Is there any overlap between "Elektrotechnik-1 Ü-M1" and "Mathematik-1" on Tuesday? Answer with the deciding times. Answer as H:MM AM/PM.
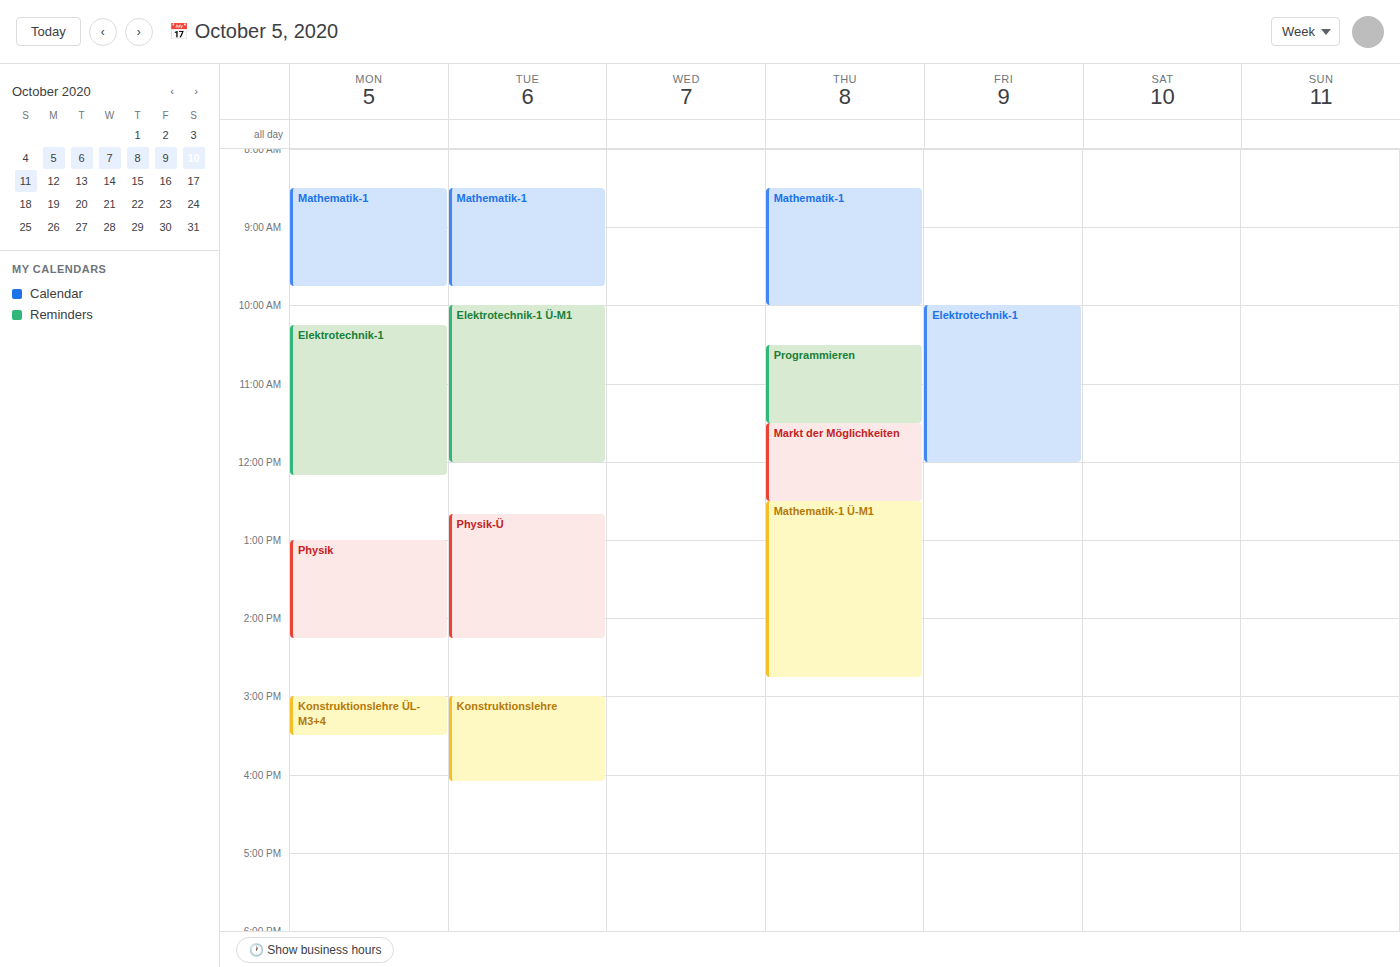
"Mathematik-1" ends at 9:45 AM and "Elektrotechnik-1 Ü-M1" starts at 10:00 AM -- no overlap.